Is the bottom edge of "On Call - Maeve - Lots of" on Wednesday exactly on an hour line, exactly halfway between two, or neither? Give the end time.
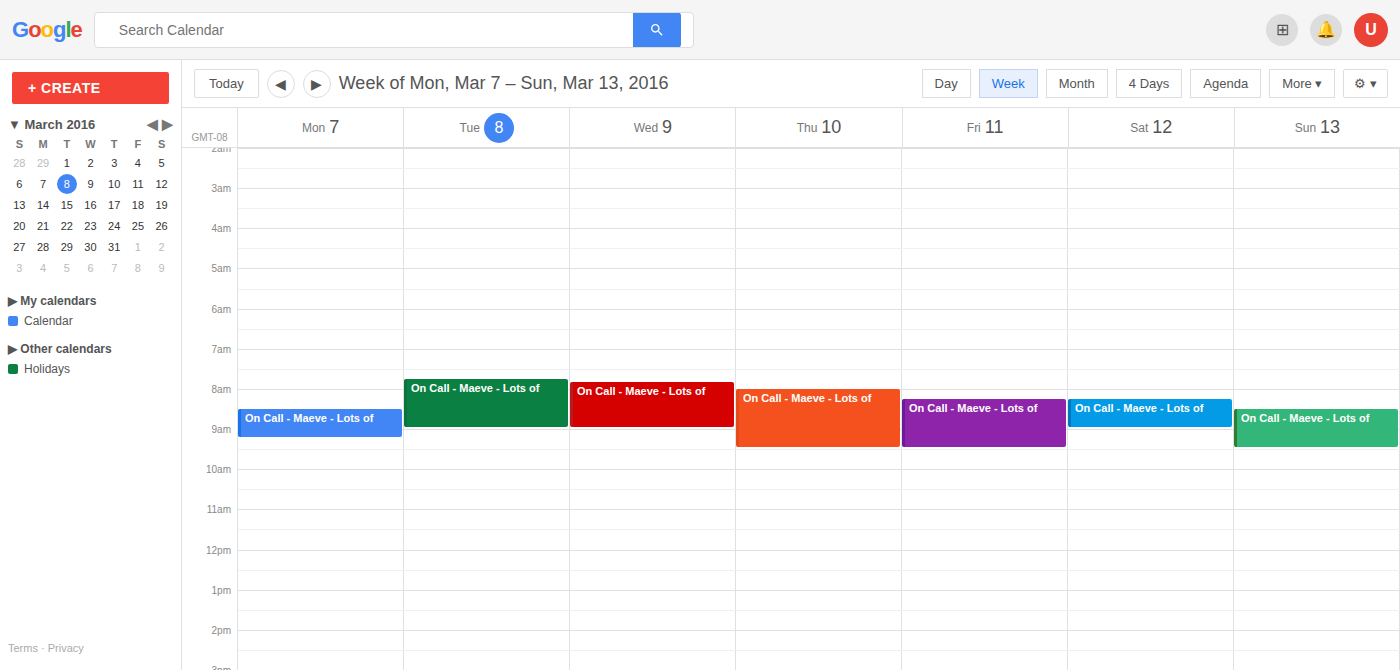
09:00 -- exactly on the 09:00 line.